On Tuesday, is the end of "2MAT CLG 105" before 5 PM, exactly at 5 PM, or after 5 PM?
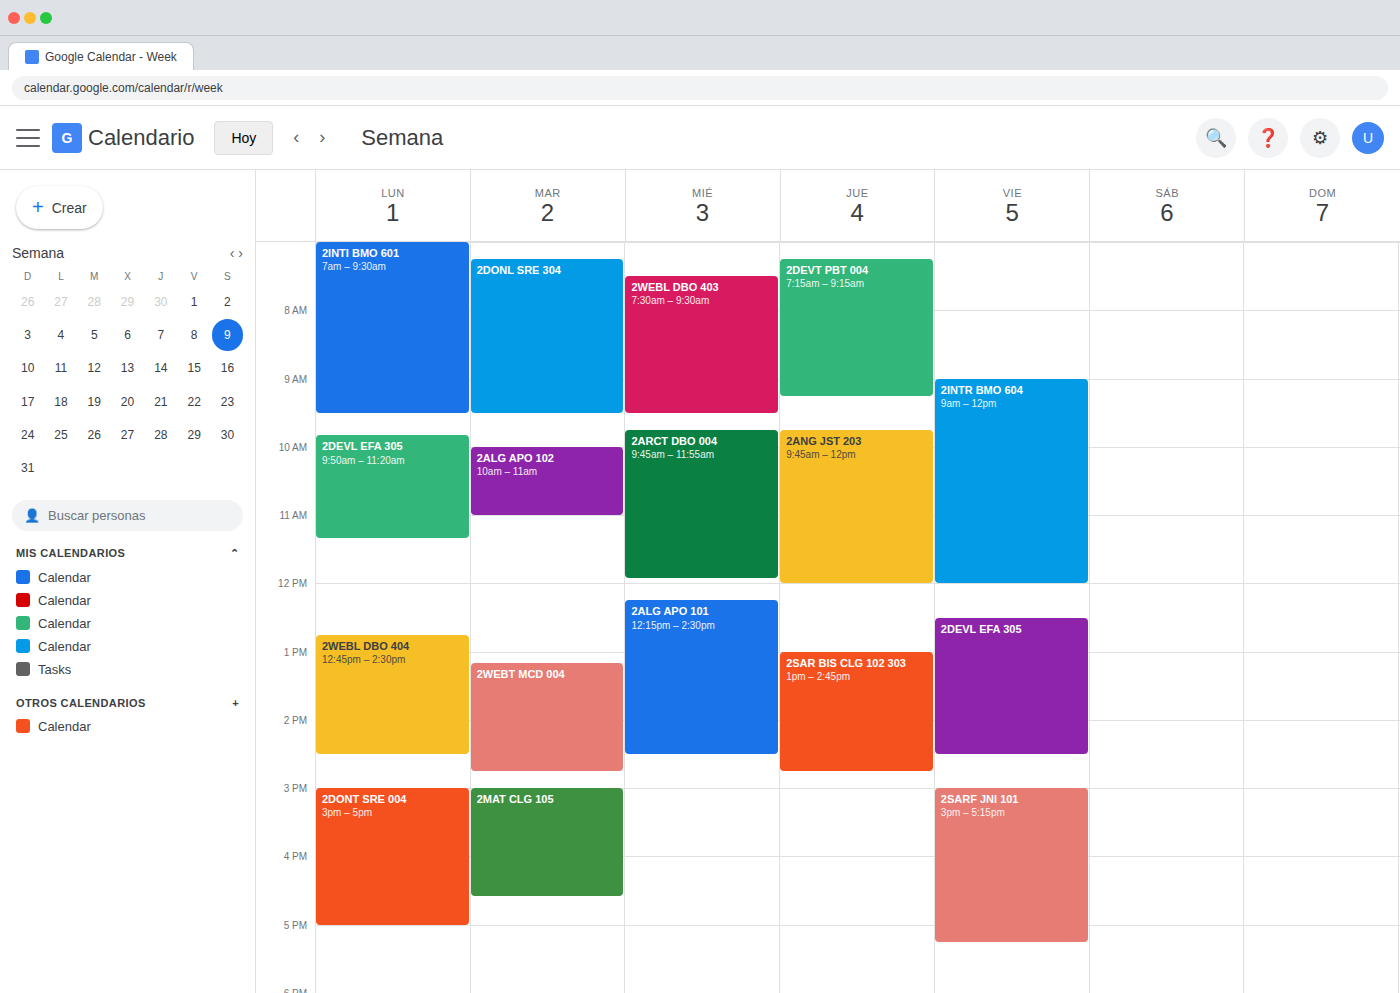
4:35 PM -- before 5 PM, 25 minutes above the 5 PM line.